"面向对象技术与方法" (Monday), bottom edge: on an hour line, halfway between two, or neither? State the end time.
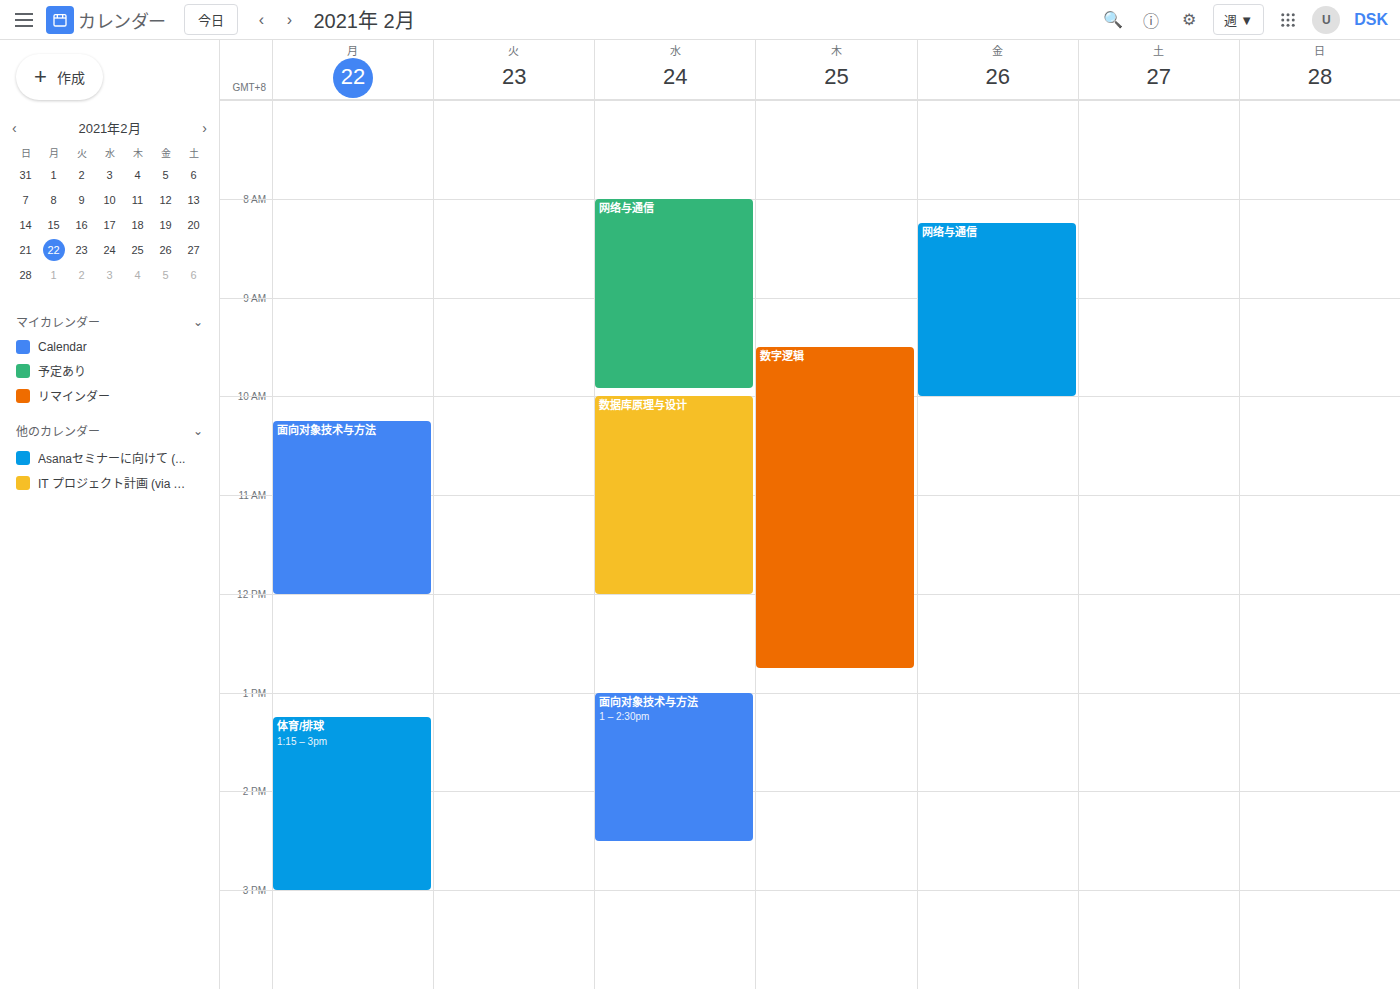
12:00 PM -- exactly on the 12 PM line.